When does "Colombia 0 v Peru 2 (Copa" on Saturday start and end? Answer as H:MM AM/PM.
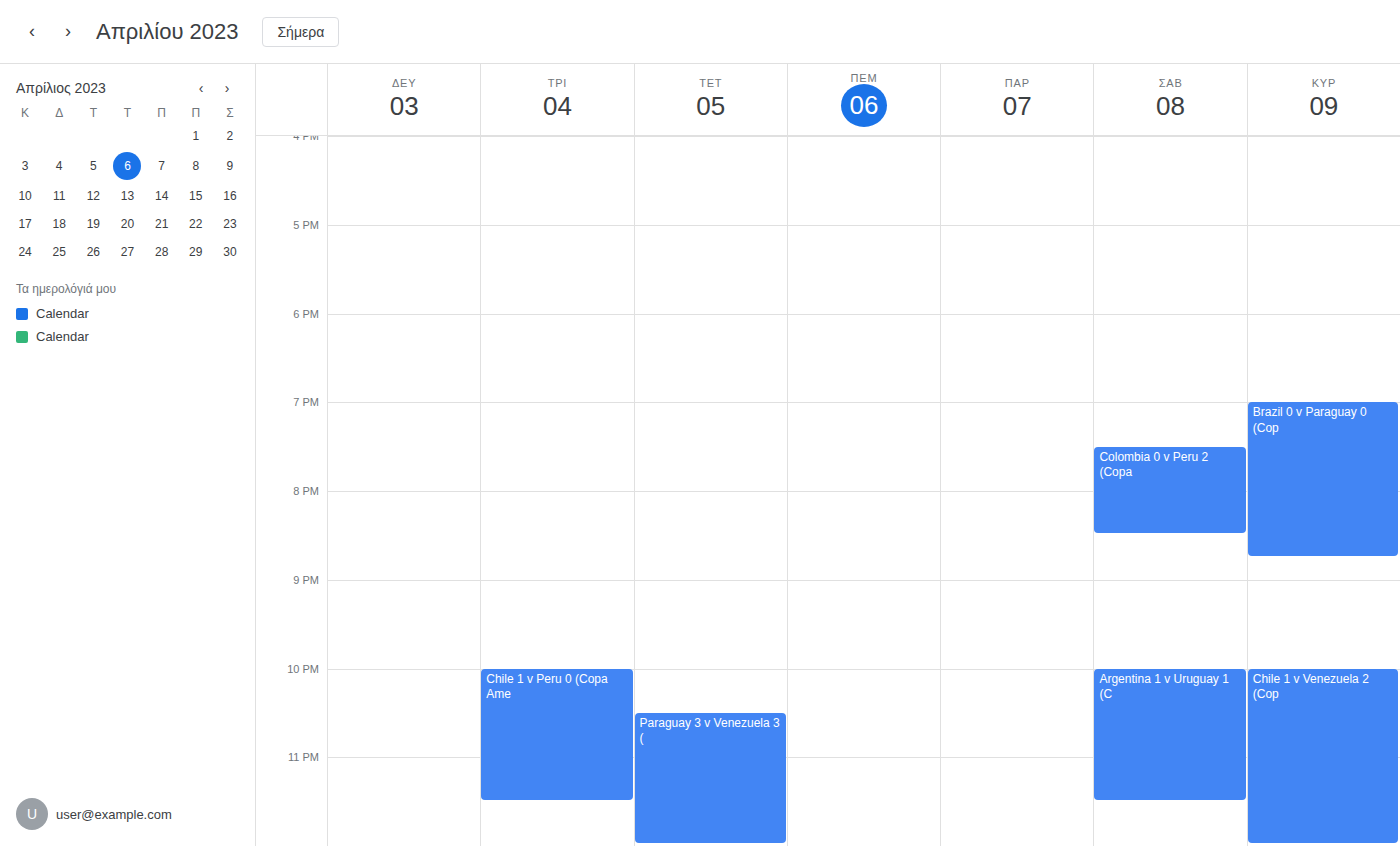
7:30 PM to 8:30 PM